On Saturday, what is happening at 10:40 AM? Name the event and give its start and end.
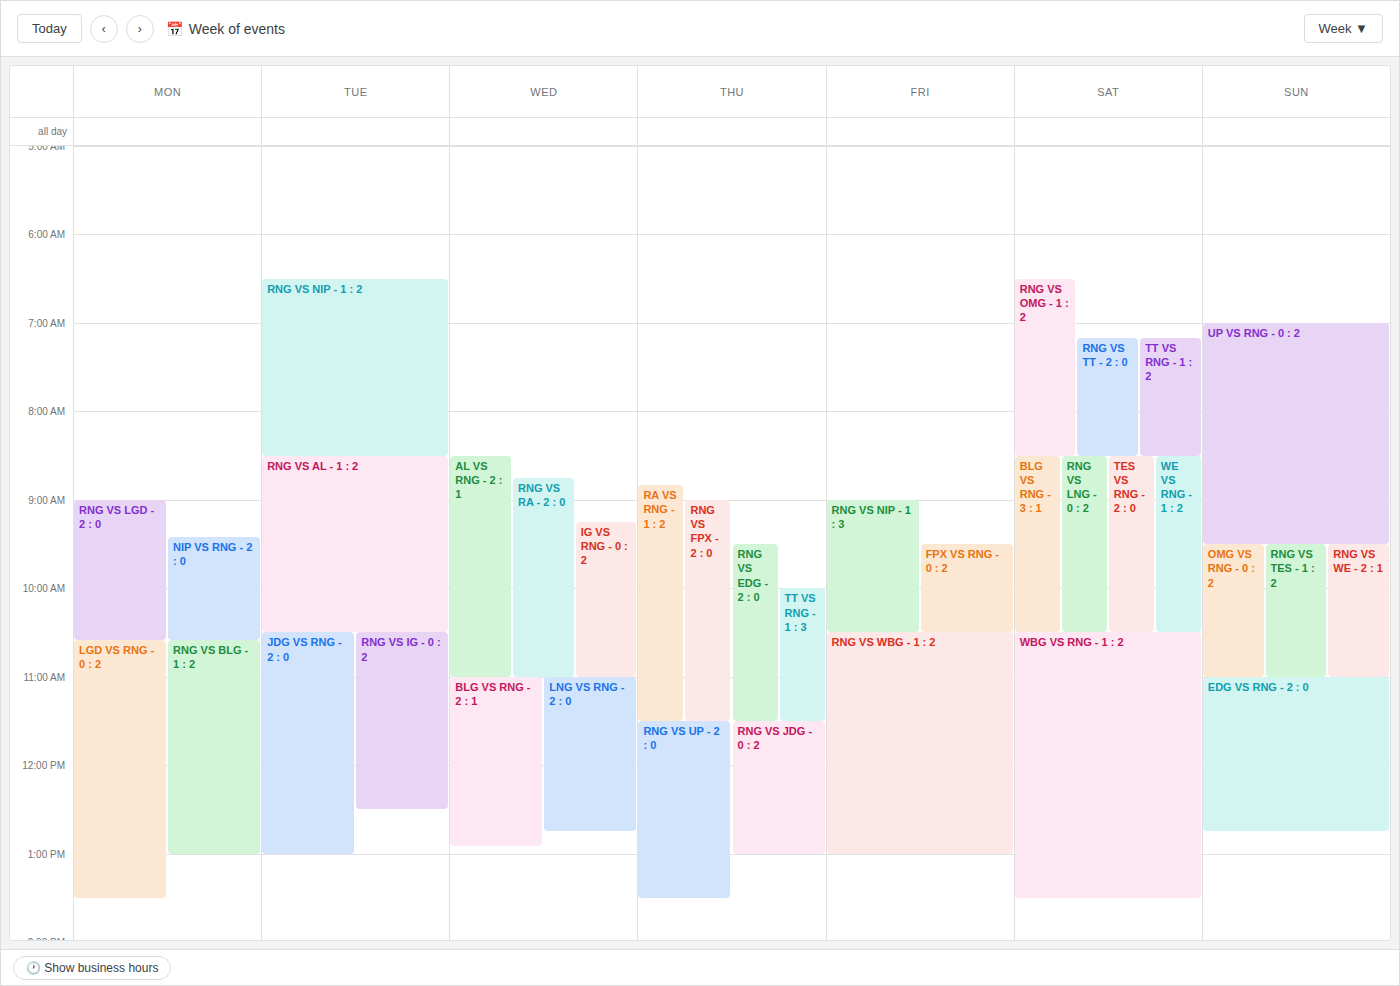
"WBG vs RNG - 1 : 2", 10:30 AM to 1:30 PM